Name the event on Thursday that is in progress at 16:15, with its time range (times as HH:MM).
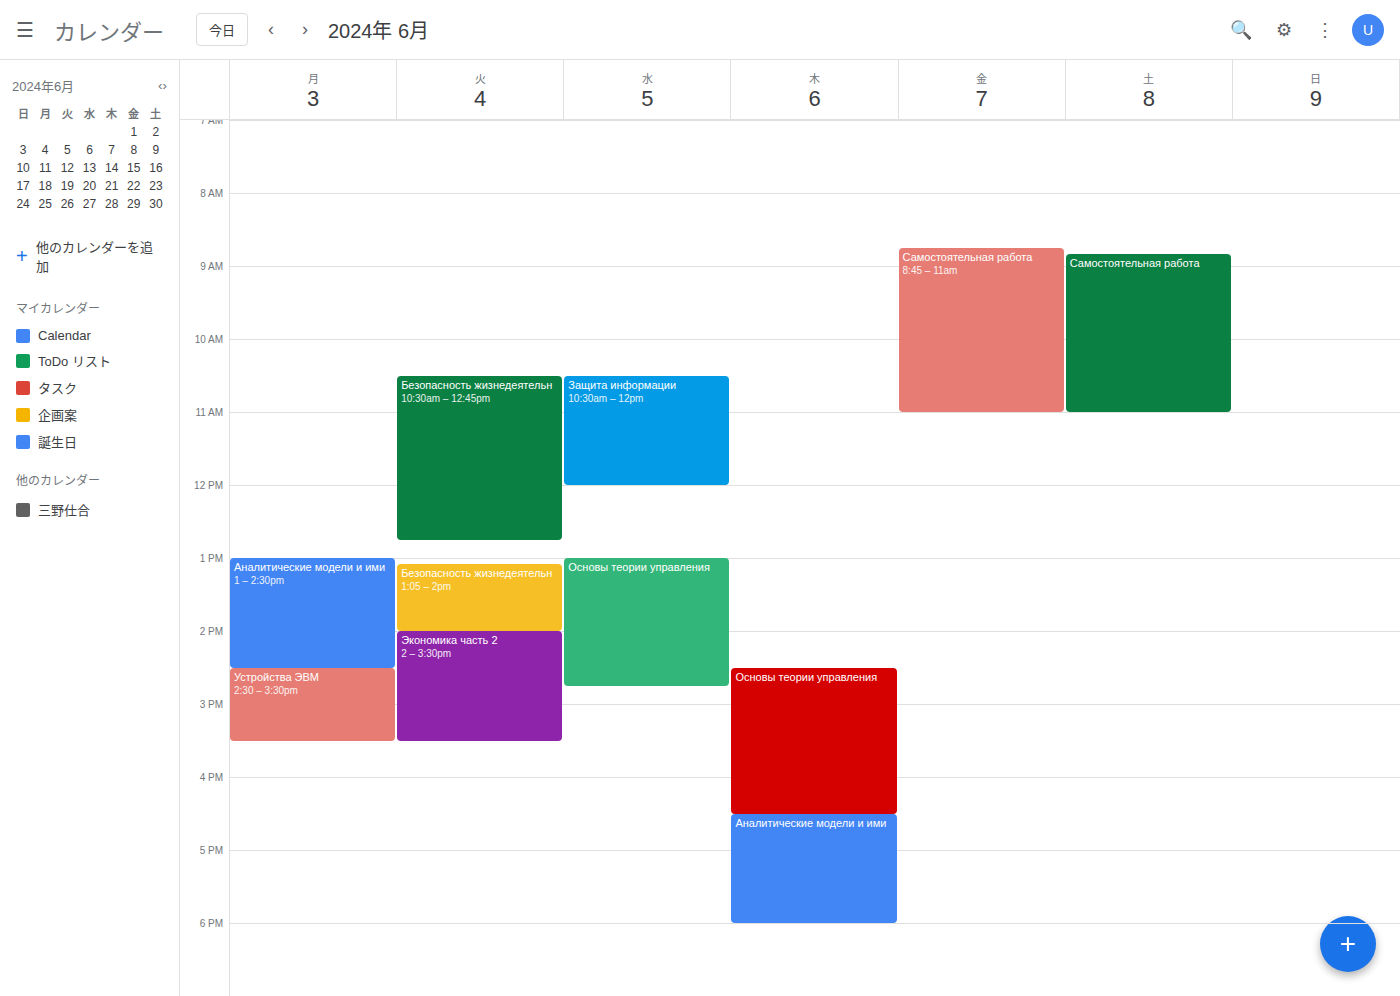
"Основы теории управления", 14:30 to 16:30